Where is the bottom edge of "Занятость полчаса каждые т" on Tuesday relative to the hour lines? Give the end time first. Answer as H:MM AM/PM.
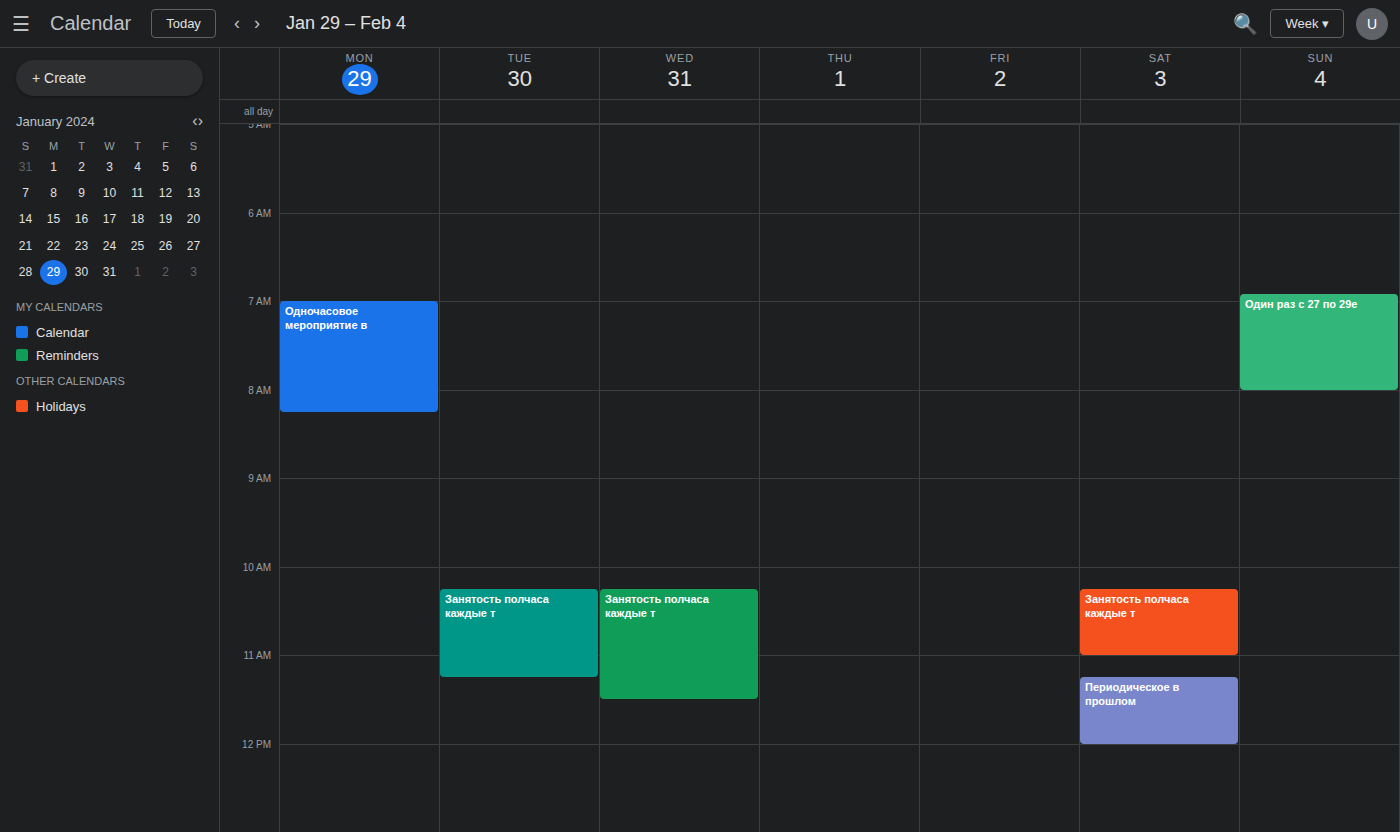
11:15 AM -- neither: a quarter of the way from the 11 AM line to the 12 PM line.